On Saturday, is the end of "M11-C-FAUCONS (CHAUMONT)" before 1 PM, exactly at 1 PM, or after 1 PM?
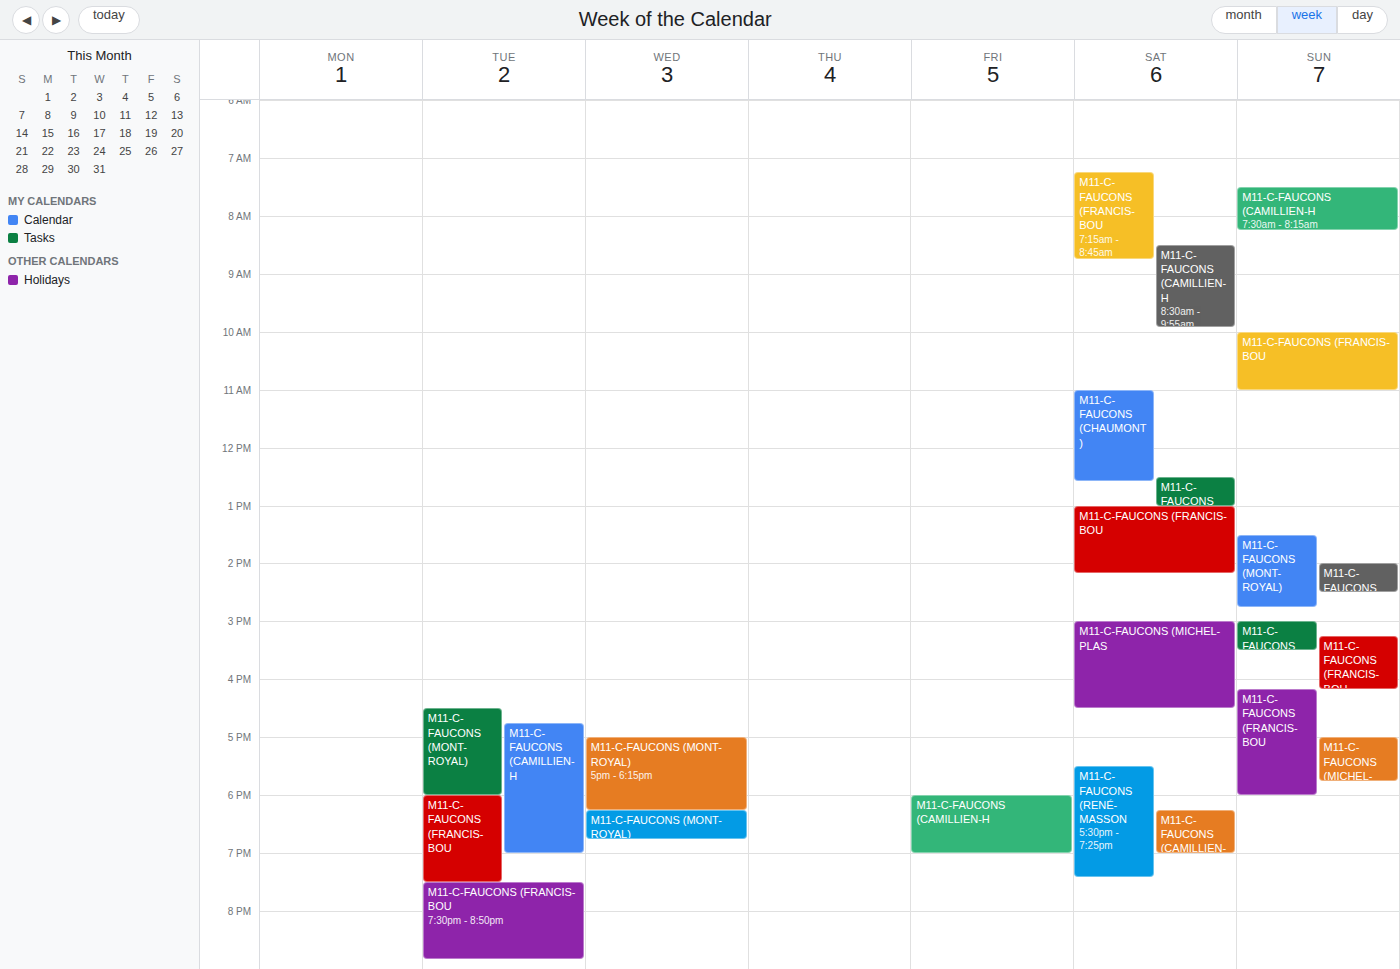
12:35 PM -- before 1 PM, 25 minutes above the 1 PM line.